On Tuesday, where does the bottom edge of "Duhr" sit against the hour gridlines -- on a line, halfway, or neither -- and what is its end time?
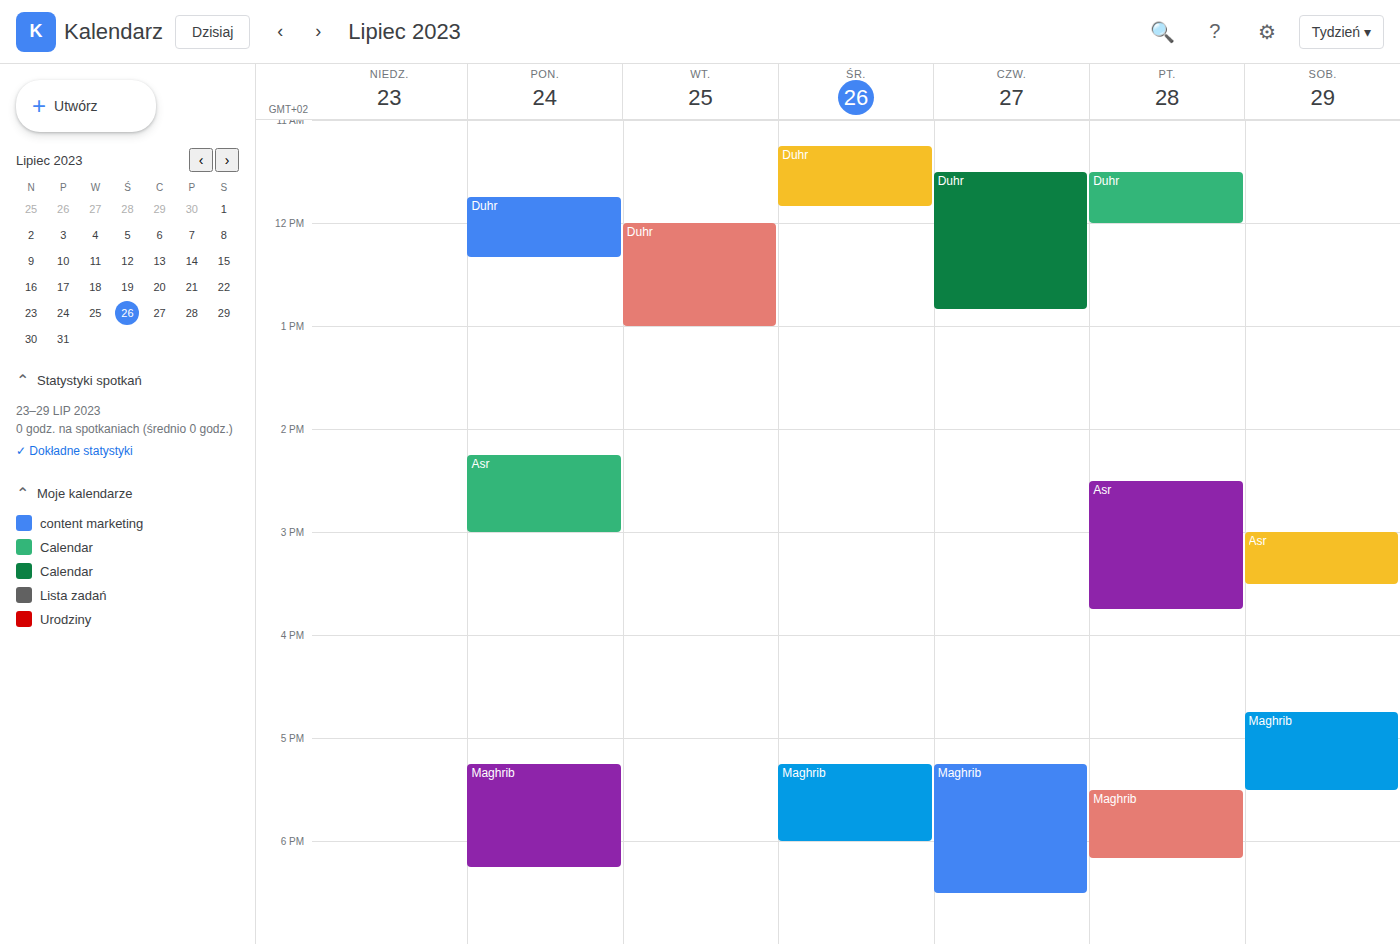
1:00 PM -- exactly on the 1 PM line.